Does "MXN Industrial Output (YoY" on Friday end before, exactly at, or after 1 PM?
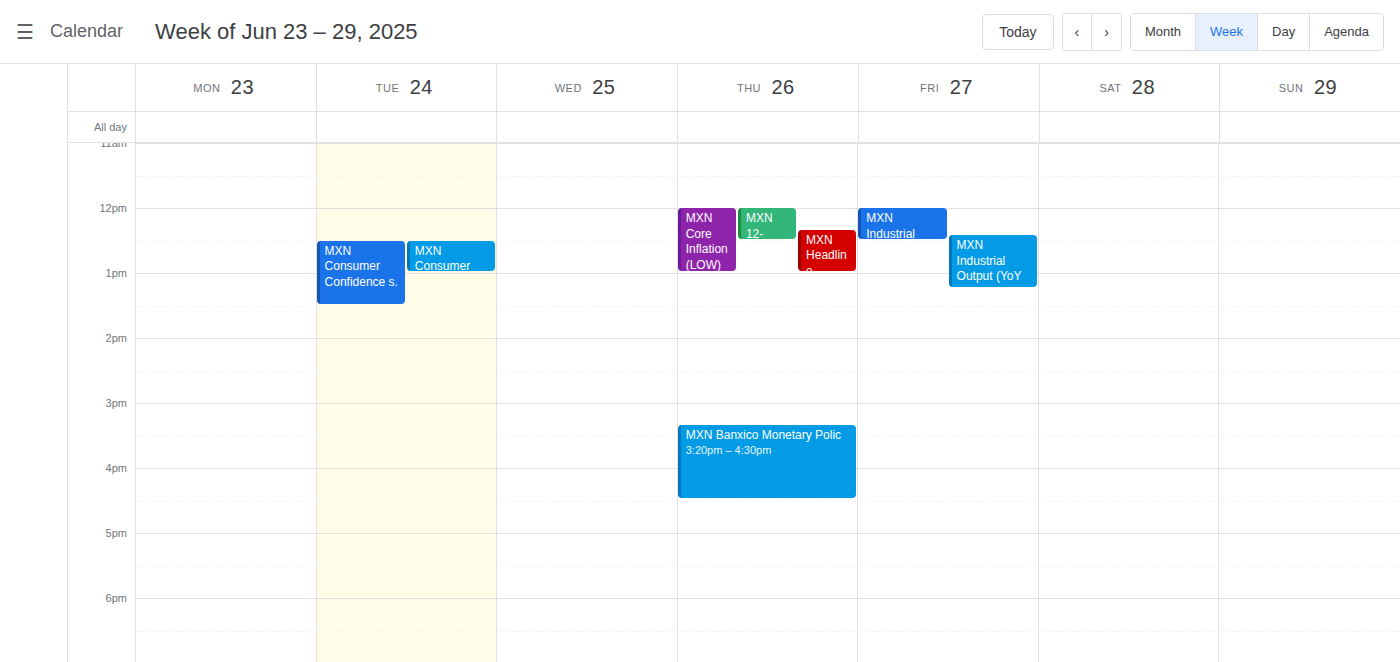
1:15 PM -- after 1 PM, 15 minutes below the 1 PM line.